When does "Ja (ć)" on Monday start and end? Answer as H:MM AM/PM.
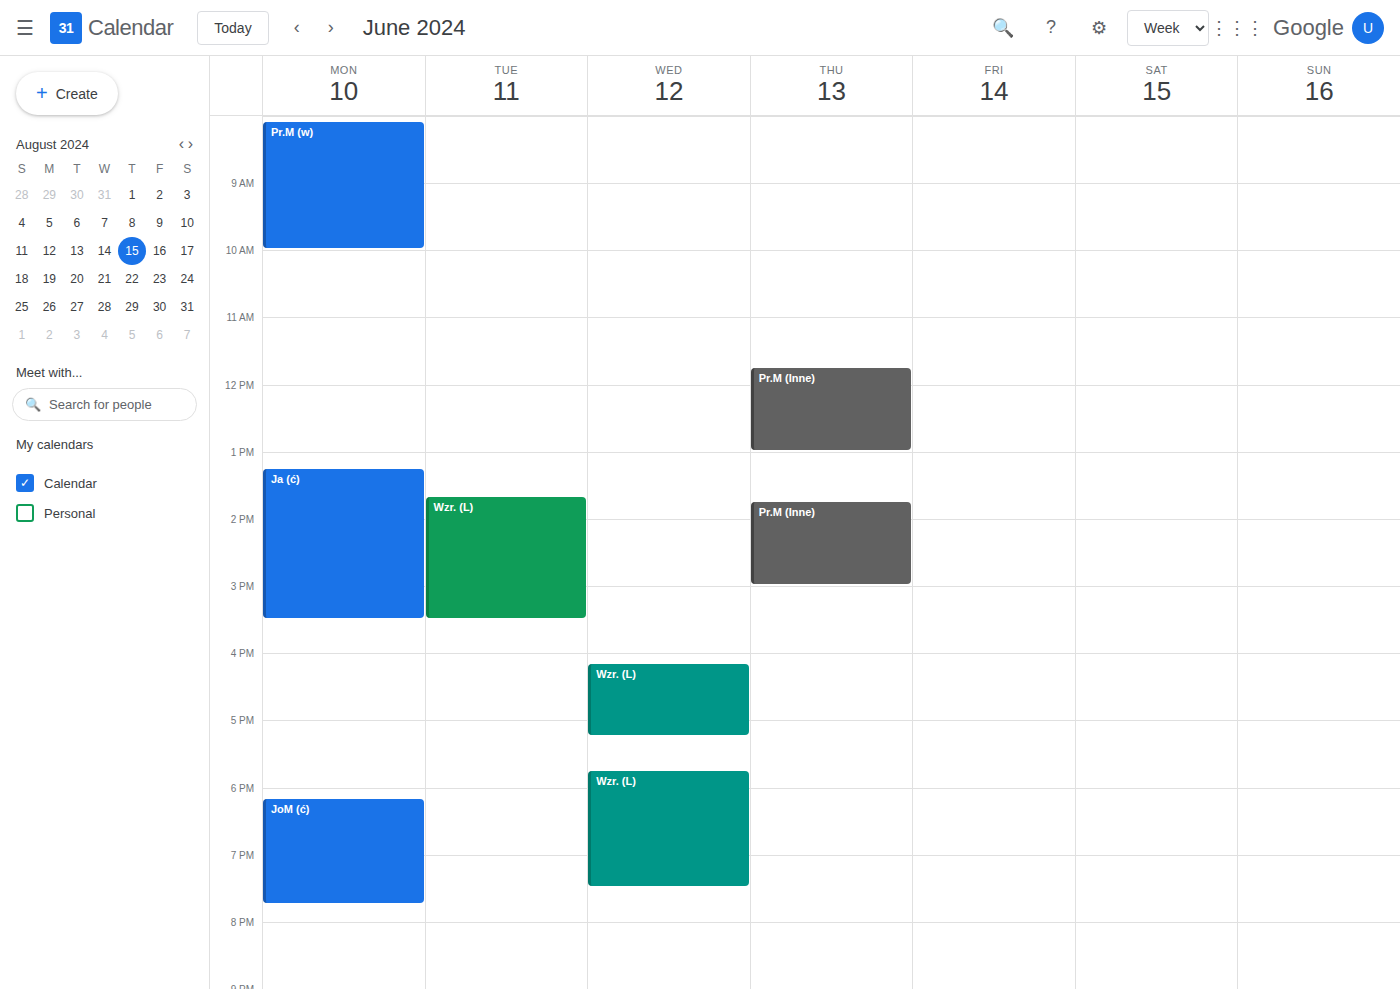
1:15 PM to 3:30 PM